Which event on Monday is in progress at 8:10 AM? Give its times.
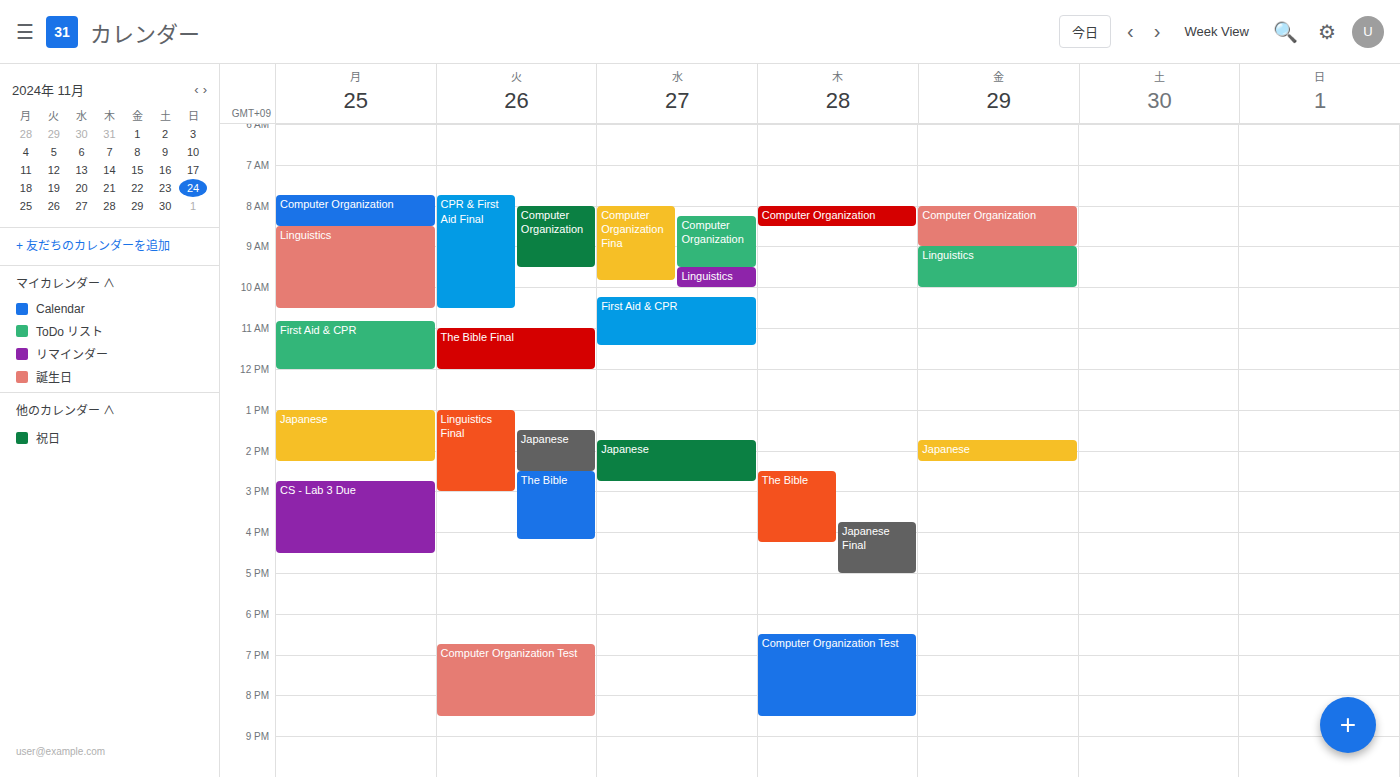
"Computer Organization", 7:45 AM to 8:30 AM